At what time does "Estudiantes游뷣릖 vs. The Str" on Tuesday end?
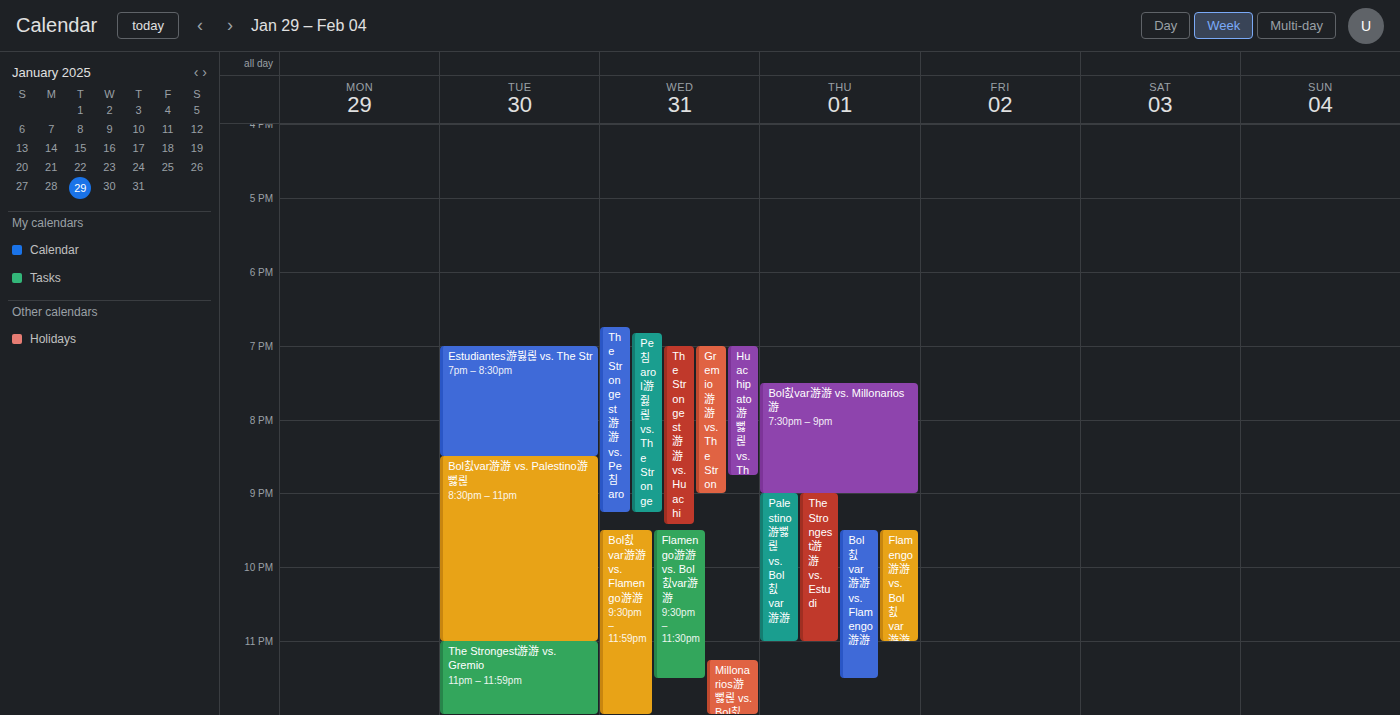
8:30 PM